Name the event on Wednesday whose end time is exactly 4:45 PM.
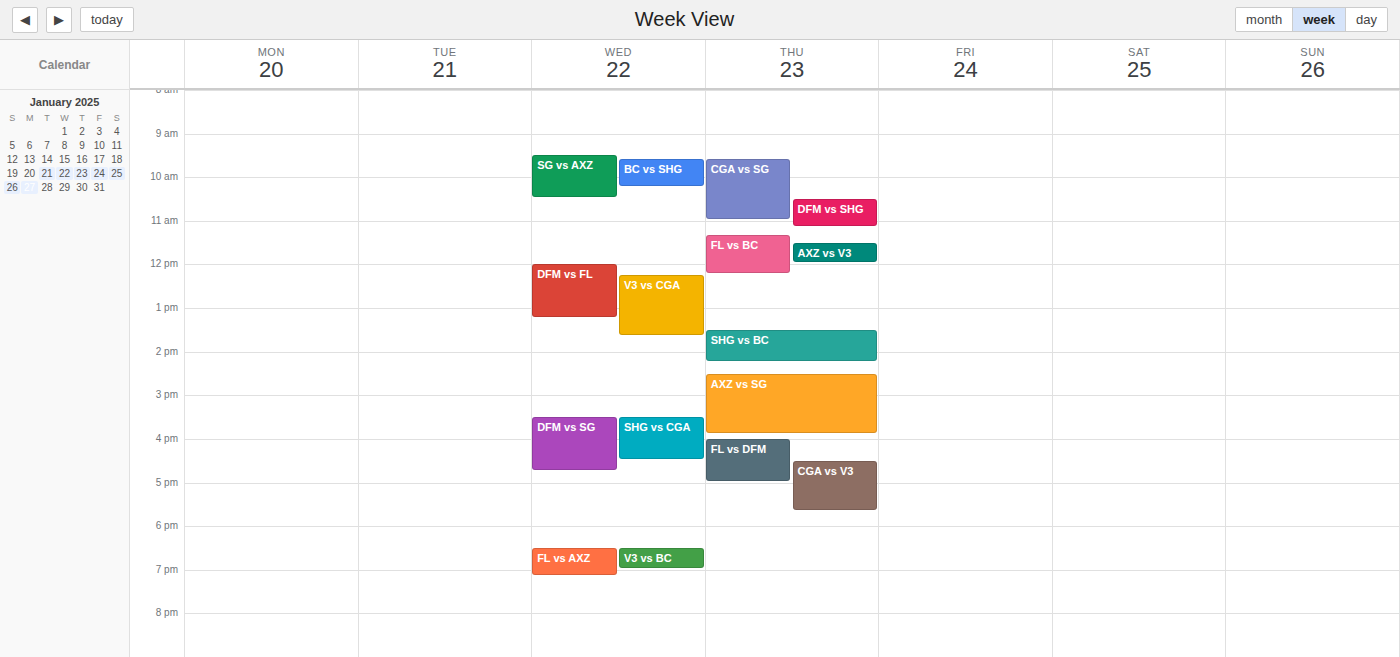
"DFM vs SG"